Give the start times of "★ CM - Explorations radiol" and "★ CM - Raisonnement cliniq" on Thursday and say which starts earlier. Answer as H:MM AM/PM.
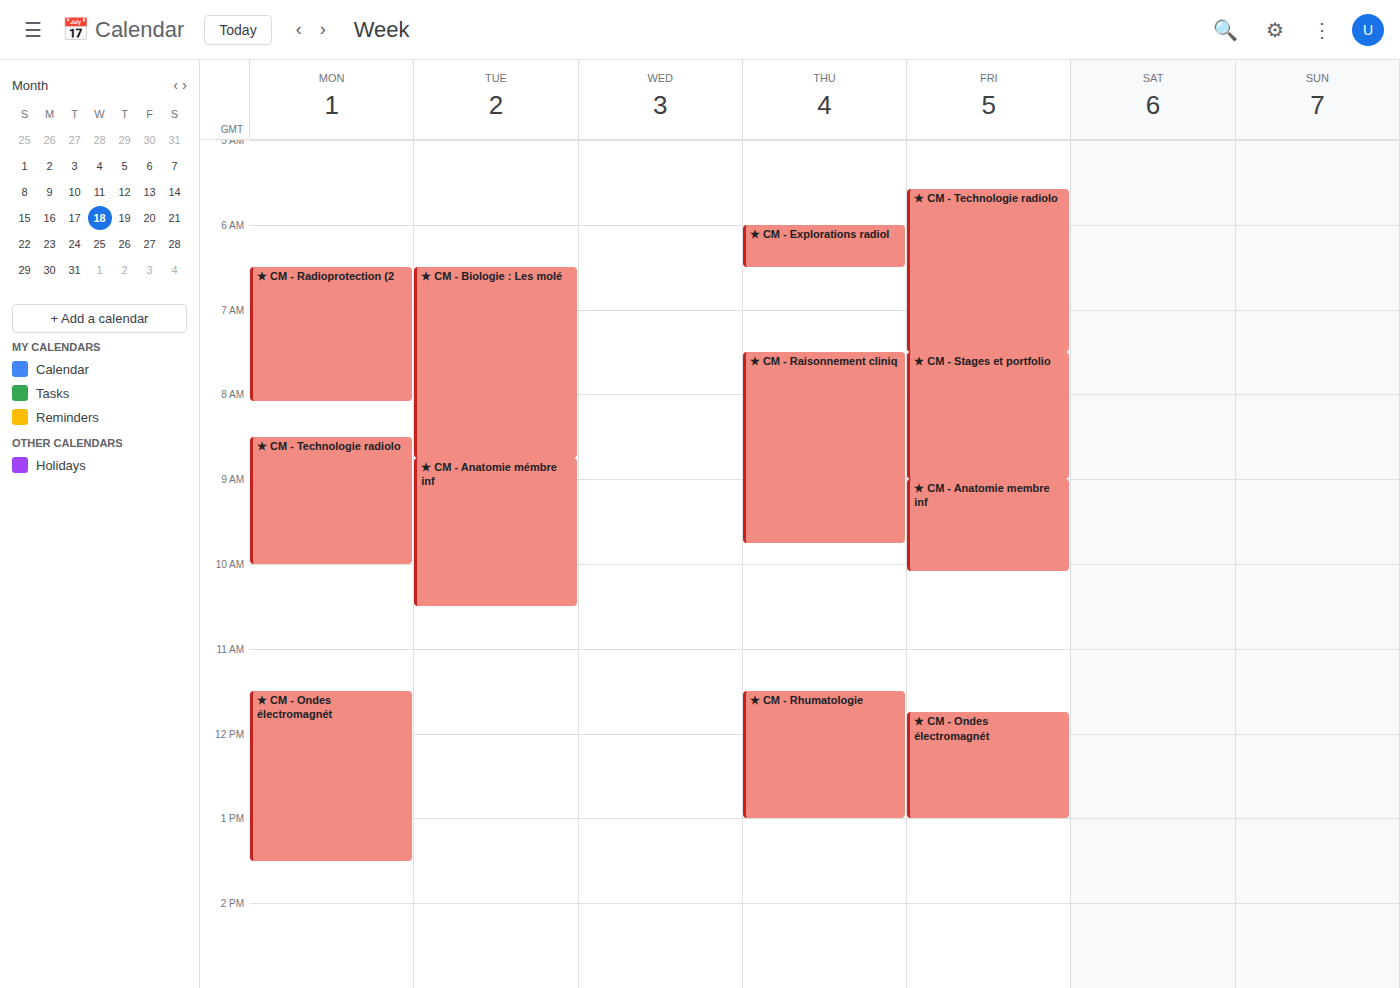
"★ CM - Explorations radiol" 6:00 AM; "★ CM - Raisonnement cliniq" 7:30 AM.